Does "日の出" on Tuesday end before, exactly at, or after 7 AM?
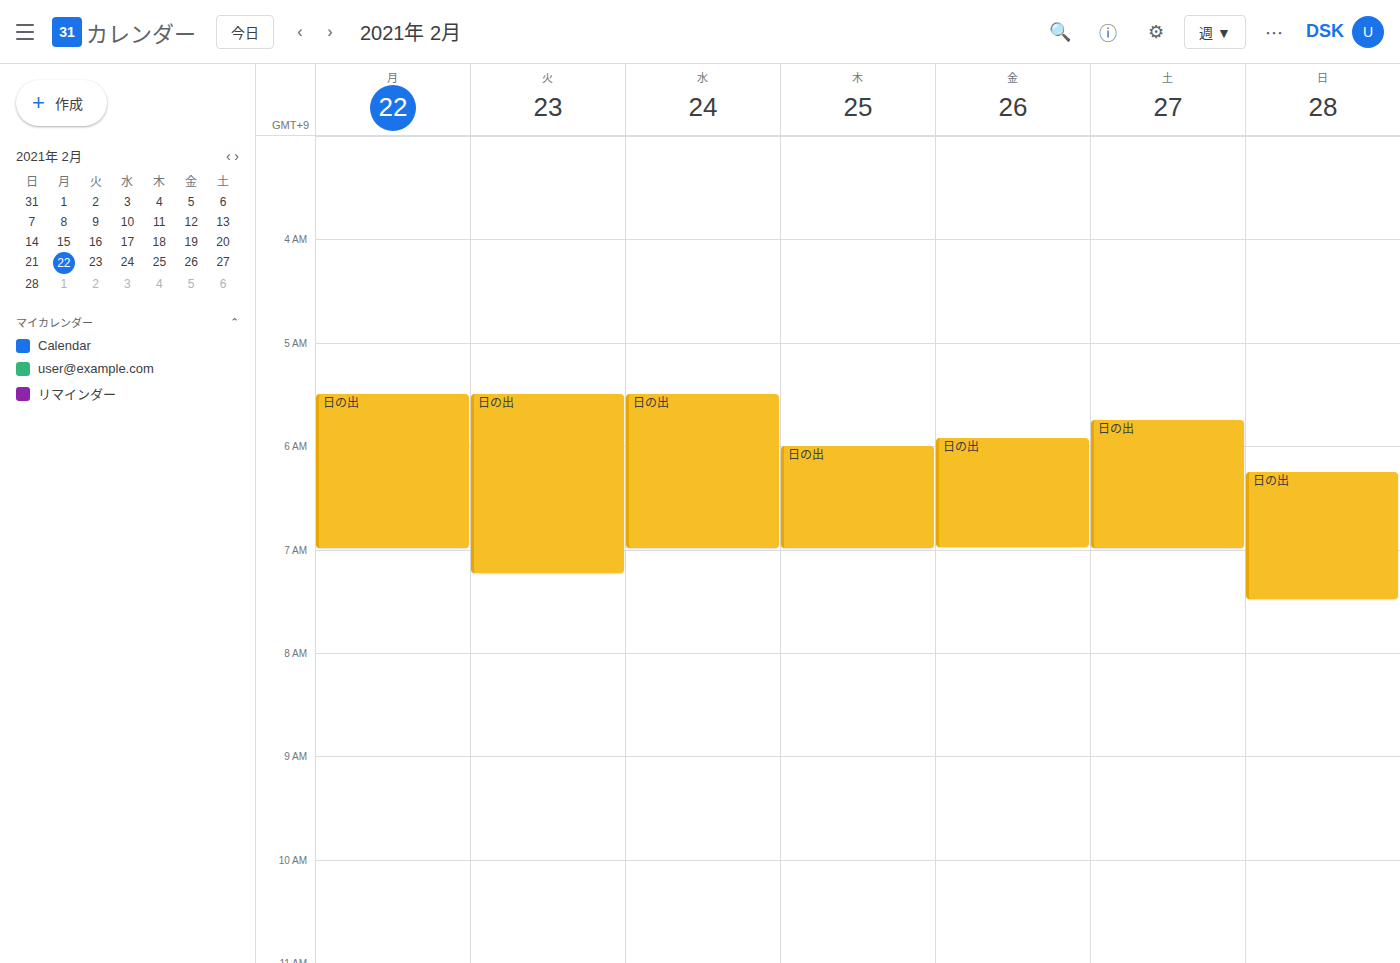
7:15 AM -- after 7 AM, 15 minutes below the 7 AM line.